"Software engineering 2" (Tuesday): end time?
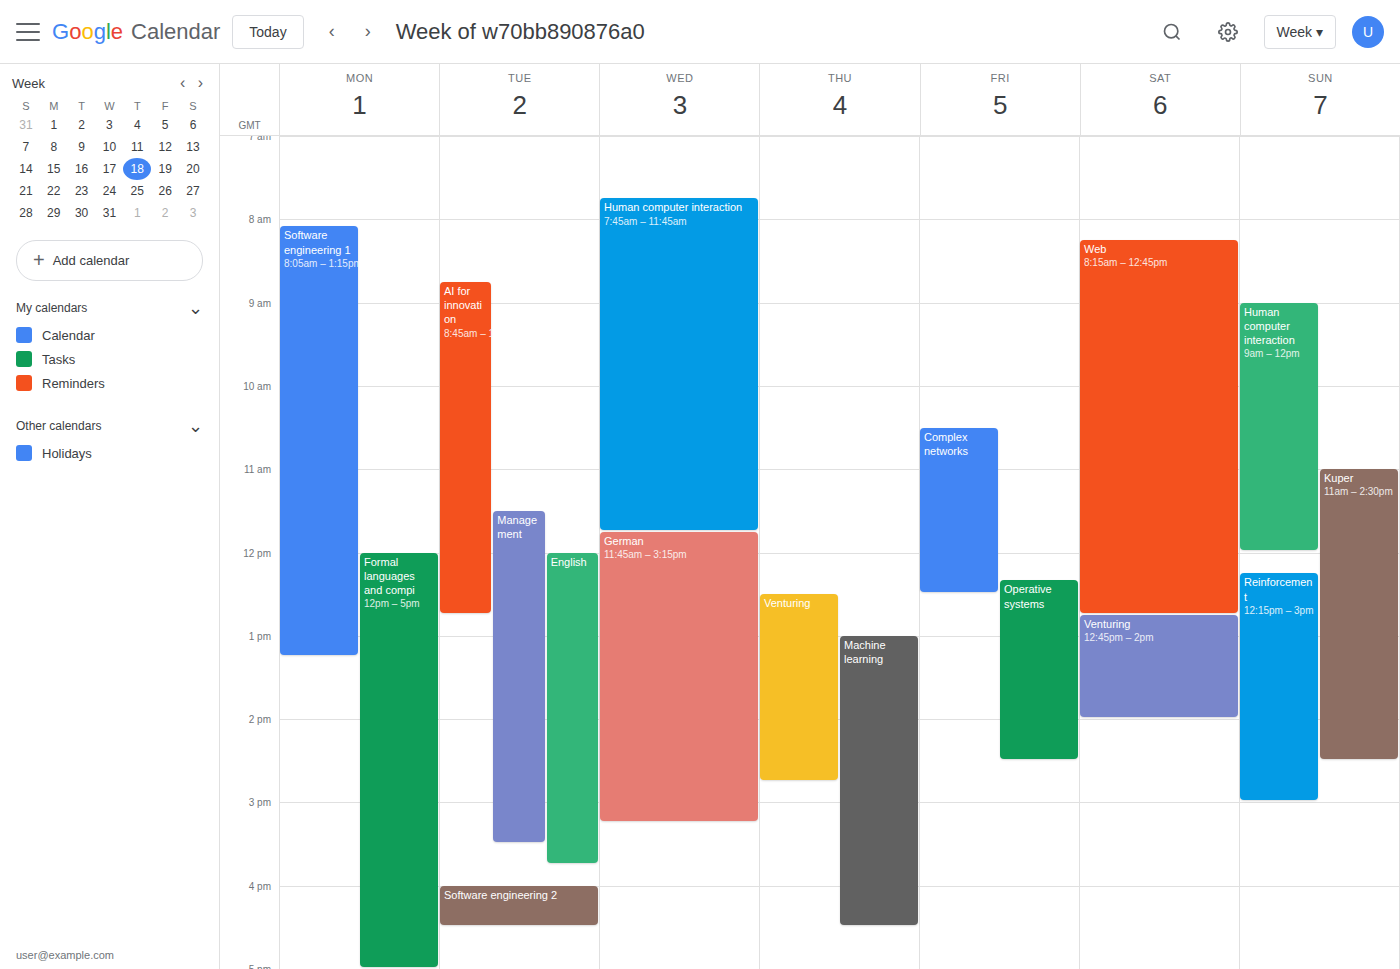
16:30